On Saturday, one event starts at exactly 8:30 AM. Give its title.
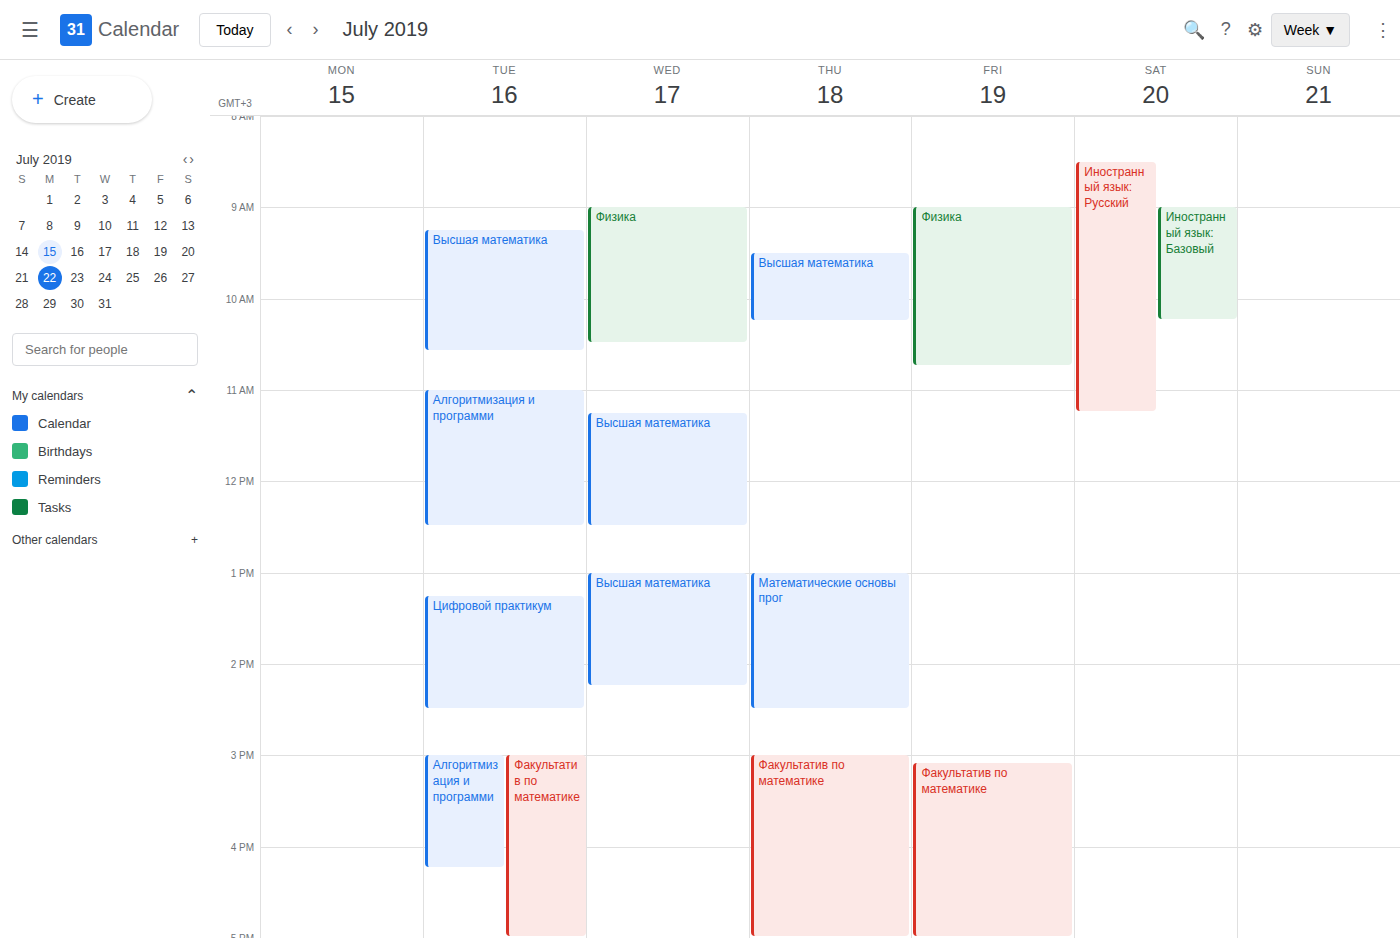
"Иностранный язык: Русский"